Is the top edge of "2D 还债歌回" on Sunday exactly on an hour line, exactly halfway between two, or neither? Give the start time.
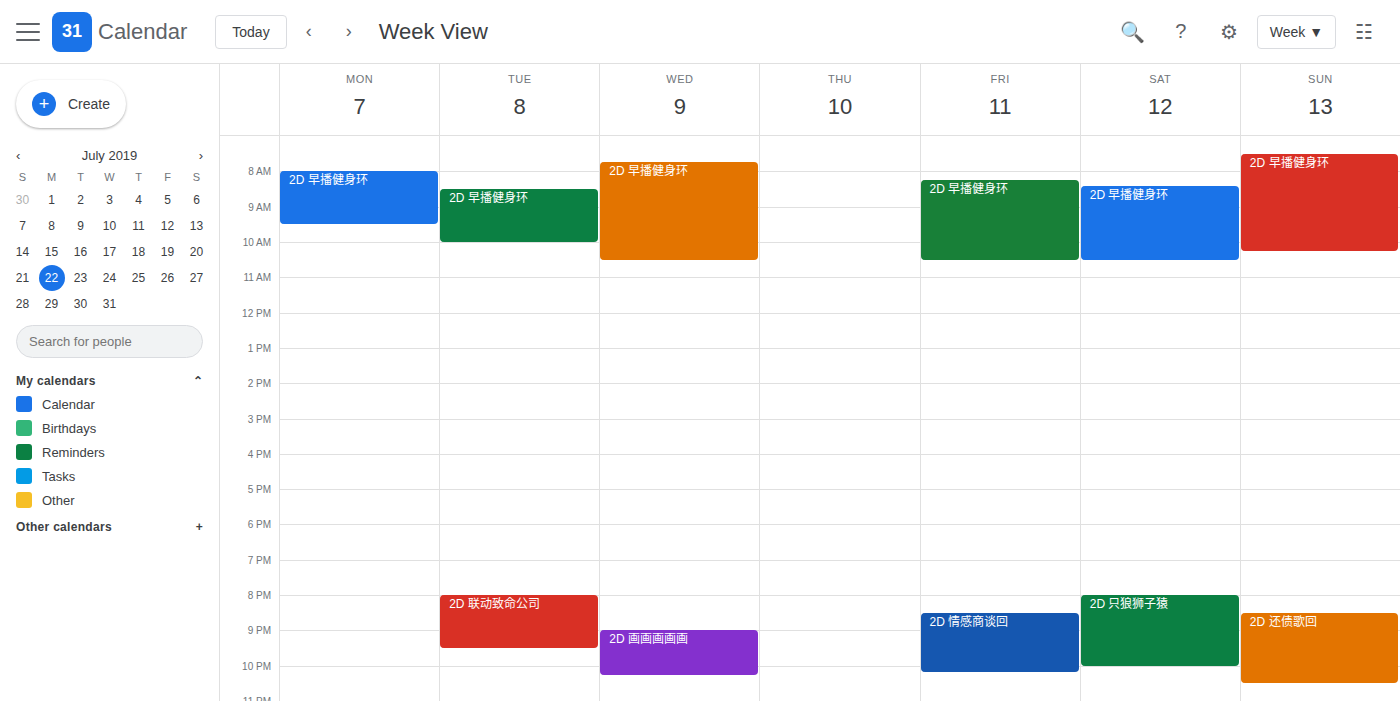
8:30 PM -- halfway between the 8 PM and 9 PM lines.